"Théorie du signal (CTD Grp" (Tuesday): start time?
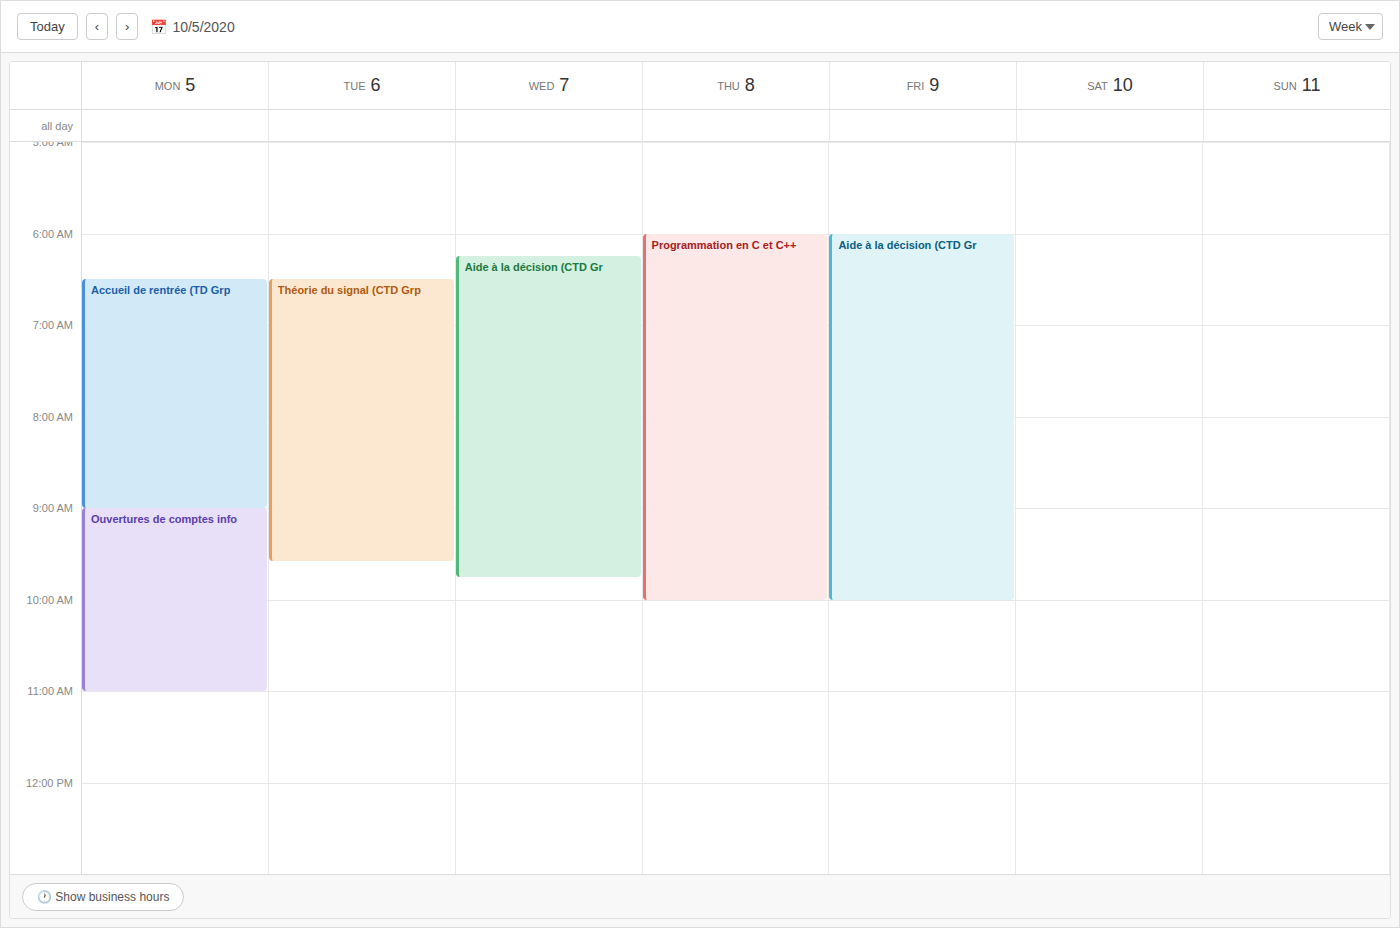
6:30 AM